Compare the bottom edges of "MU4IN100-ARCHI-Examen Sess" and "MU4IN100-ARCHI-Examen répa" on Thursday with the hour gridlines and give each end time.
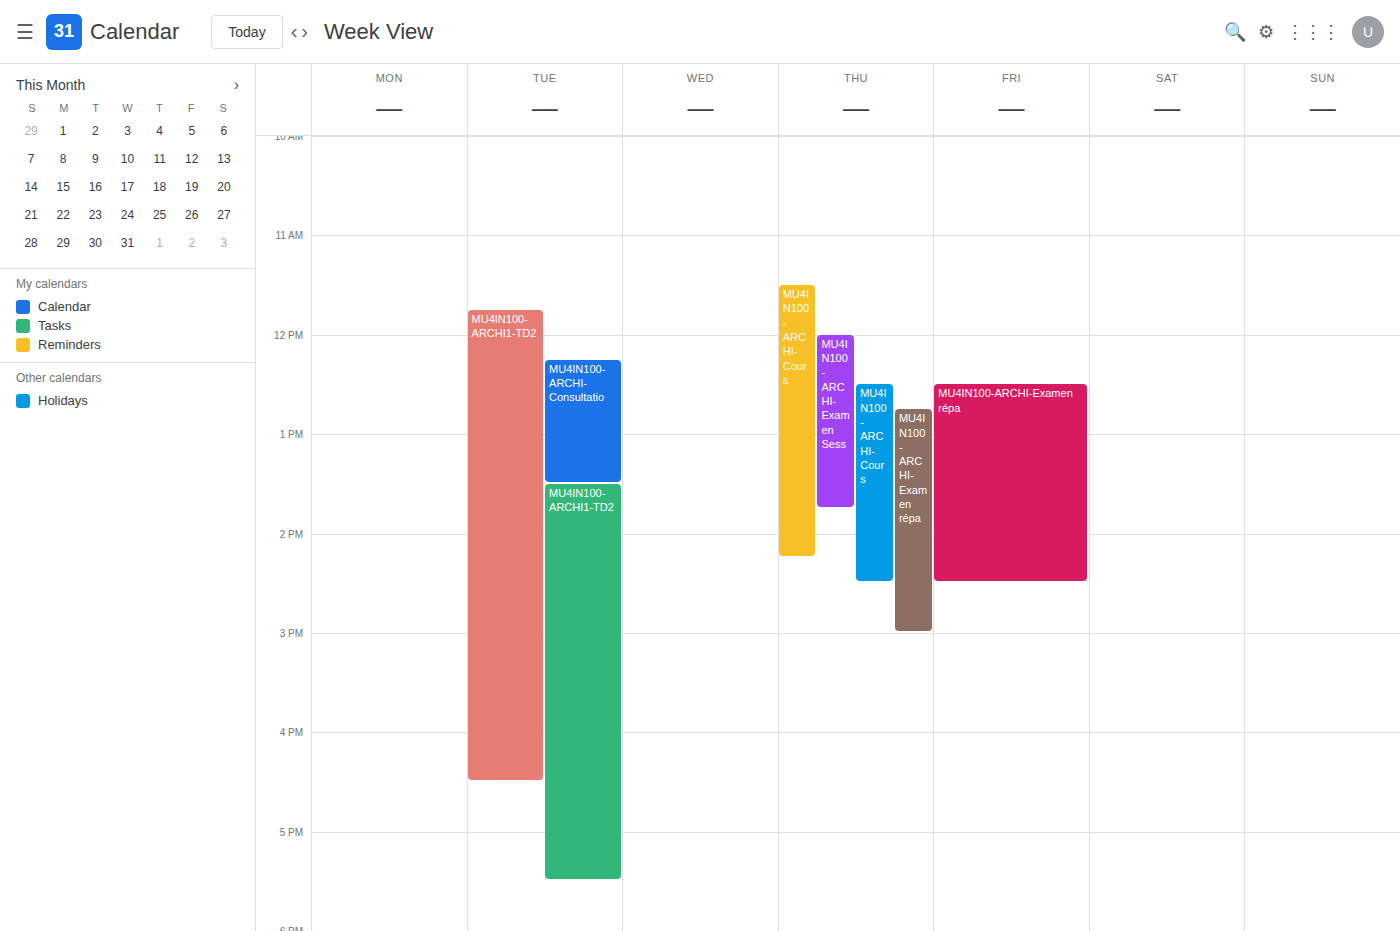
"MU4IN100-ARCHI-Examen Sess": 1:45 PM, neither: three quarters of the way from the 1 PM line to the 2 PM line. "MU4IN100-ARCHI-Examen répa": 3:00 PM, exactly on the 3 PM line.